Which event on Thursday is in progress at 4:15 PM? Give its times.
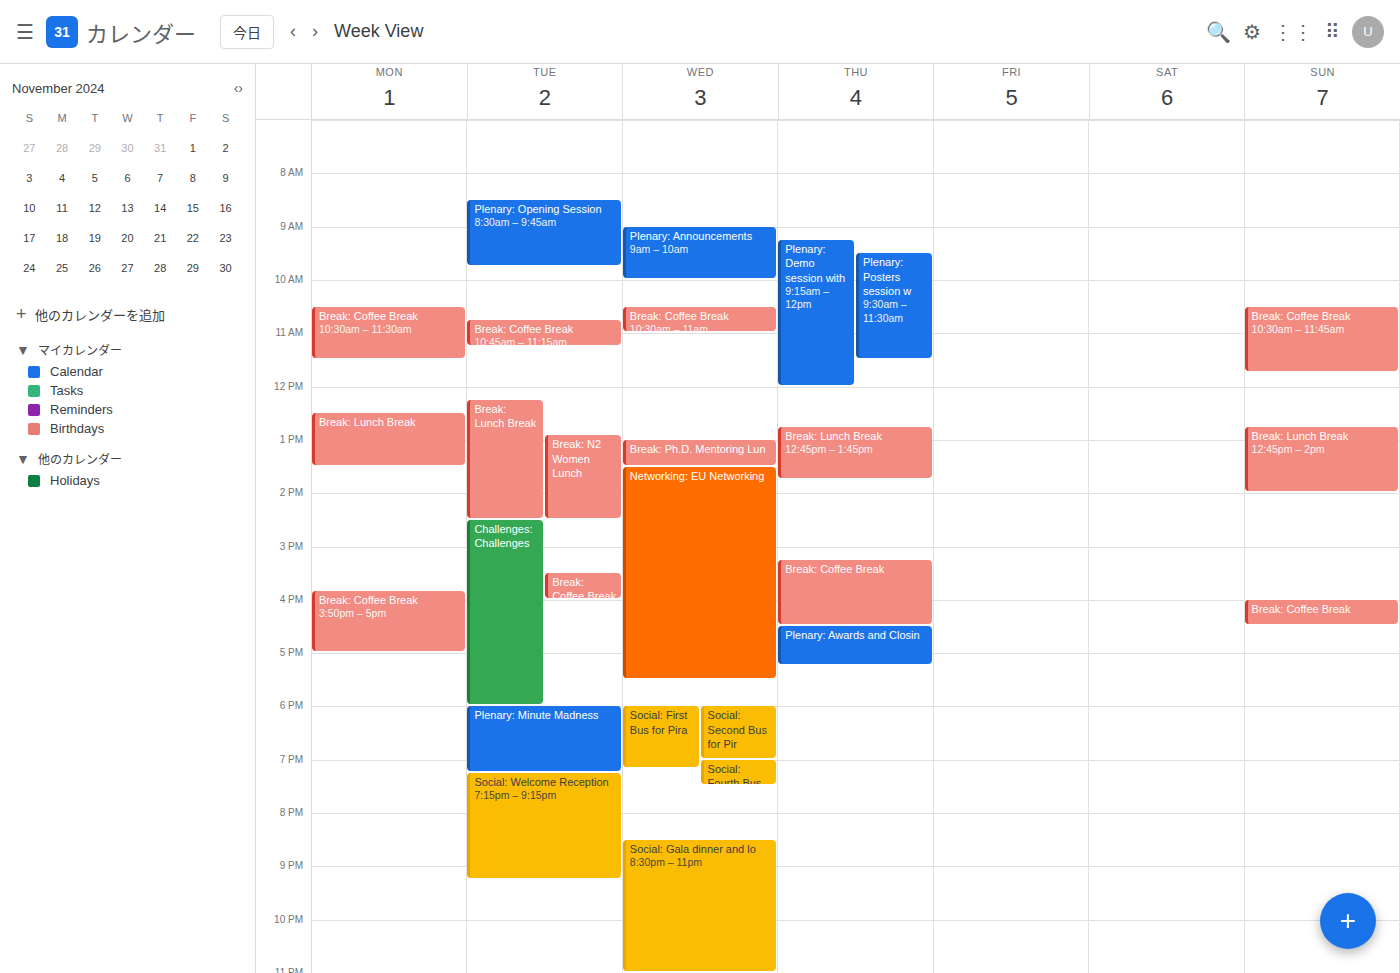
"Break: Coffee Break", 3:15 PM to 4:30 PM